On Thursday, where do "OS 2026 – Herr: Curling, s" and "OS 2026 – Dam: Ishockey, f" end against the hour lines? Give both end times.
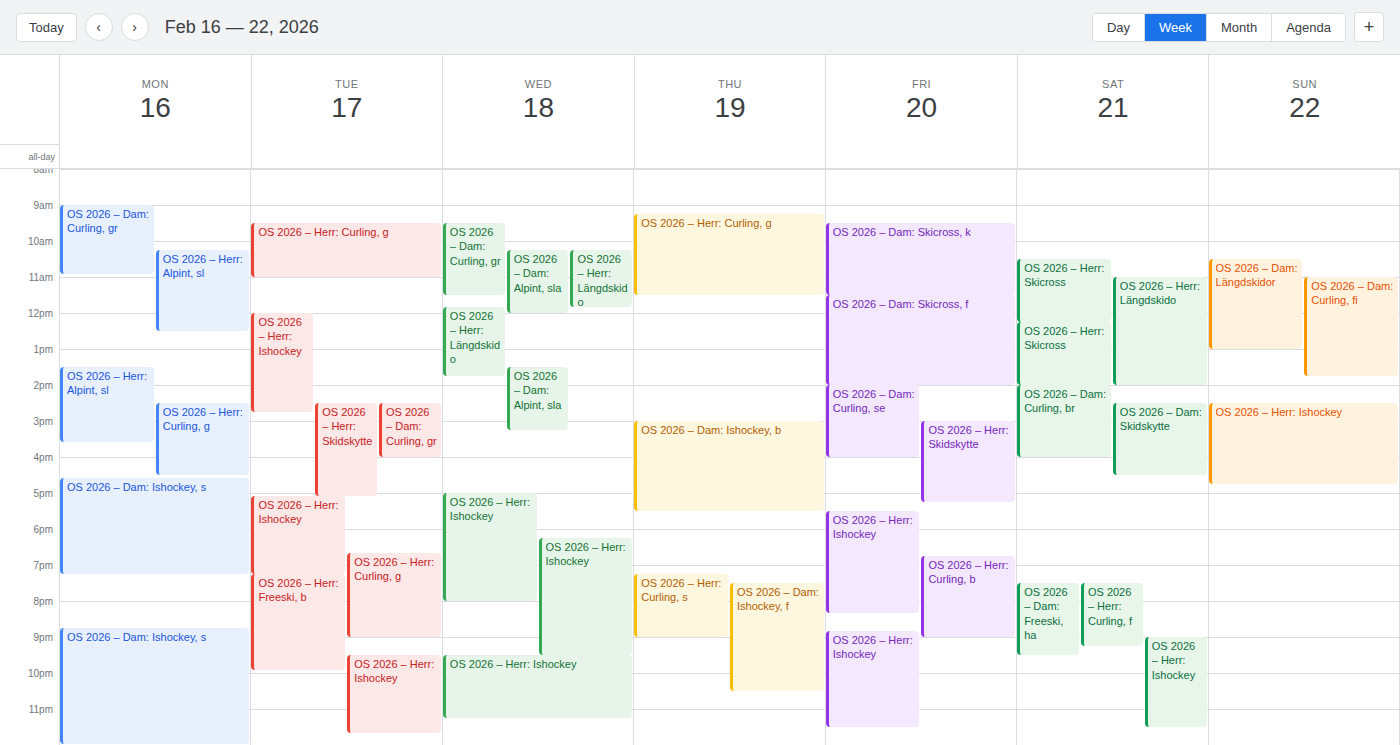
"OS 2026 – Herr: Curling, s": 9:00 PM, exactly on the 9 PM line. "OS 2026 – Dam: Ishockey, f": 10:30 PM, halfway between the 10 PM and 11 PM lines.